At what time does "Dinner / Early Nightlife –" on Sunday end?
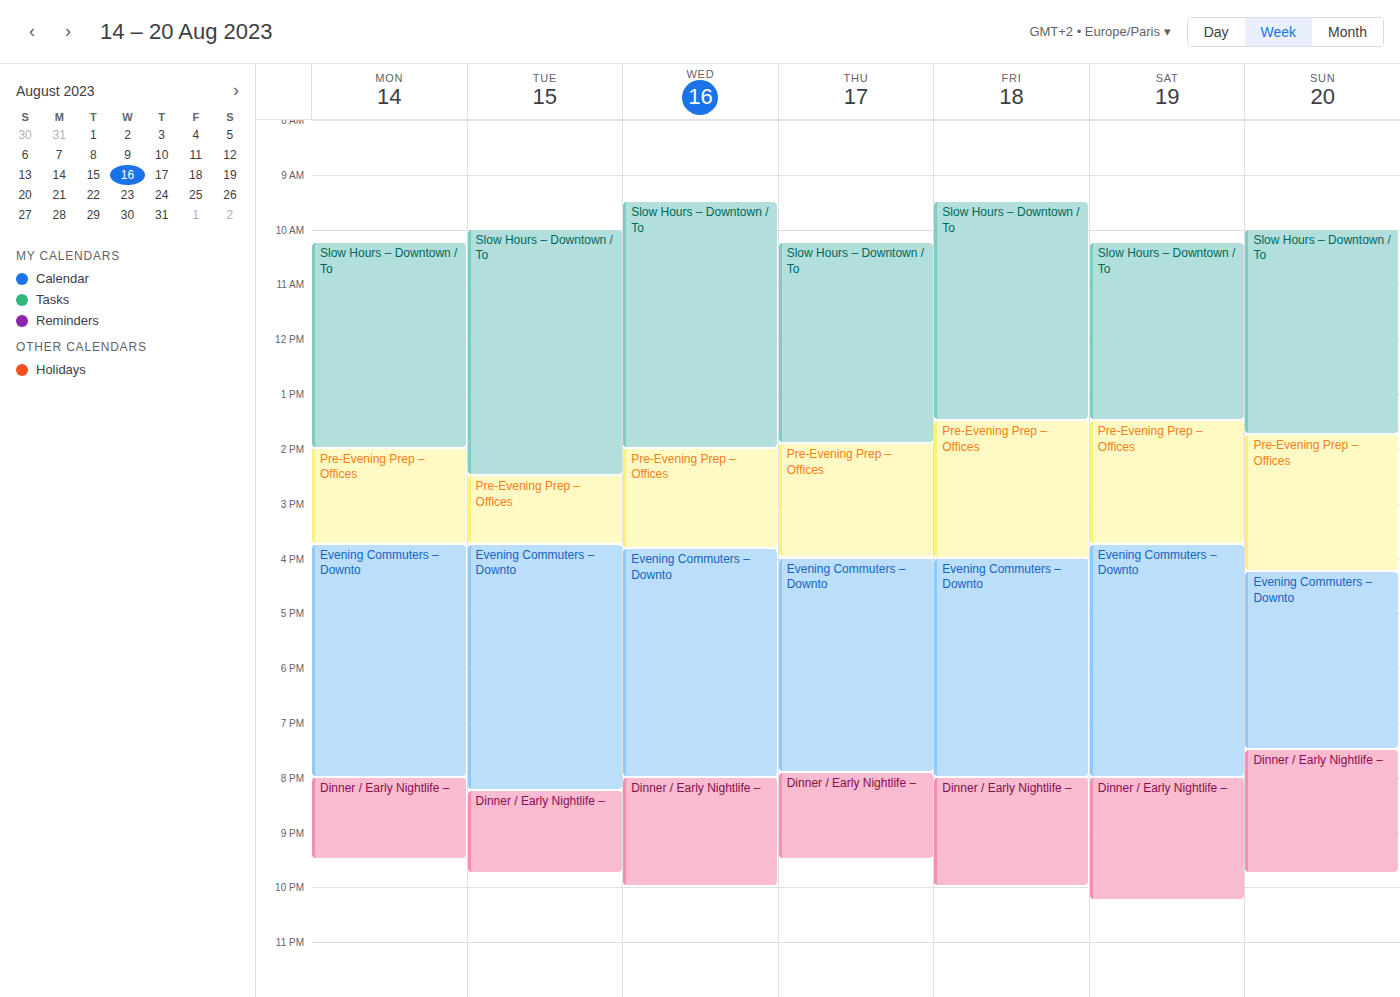
9:45 PM